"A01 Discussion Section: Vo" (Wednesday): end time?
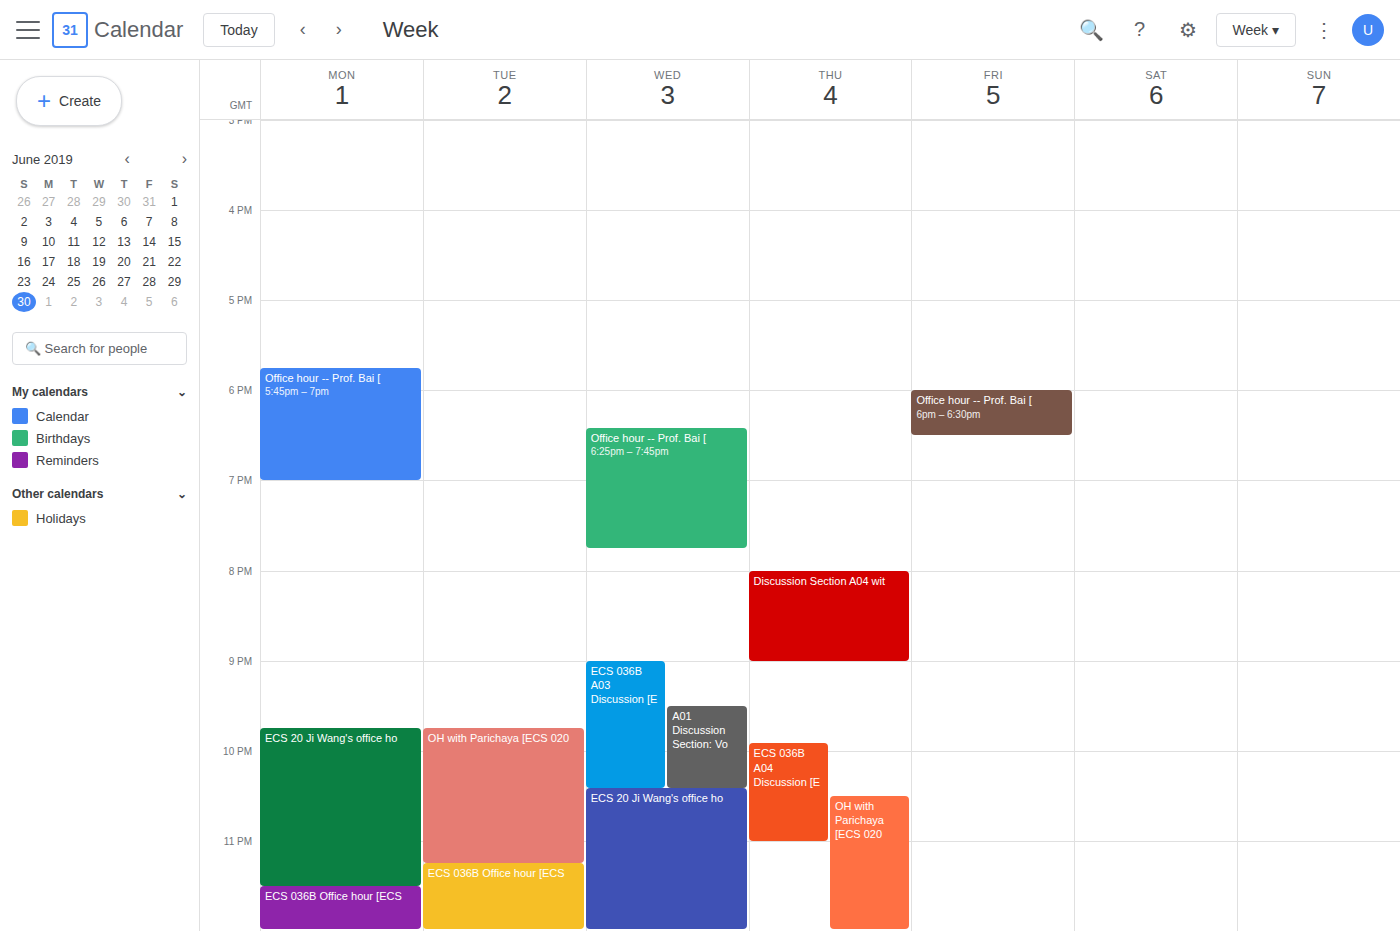
22:25